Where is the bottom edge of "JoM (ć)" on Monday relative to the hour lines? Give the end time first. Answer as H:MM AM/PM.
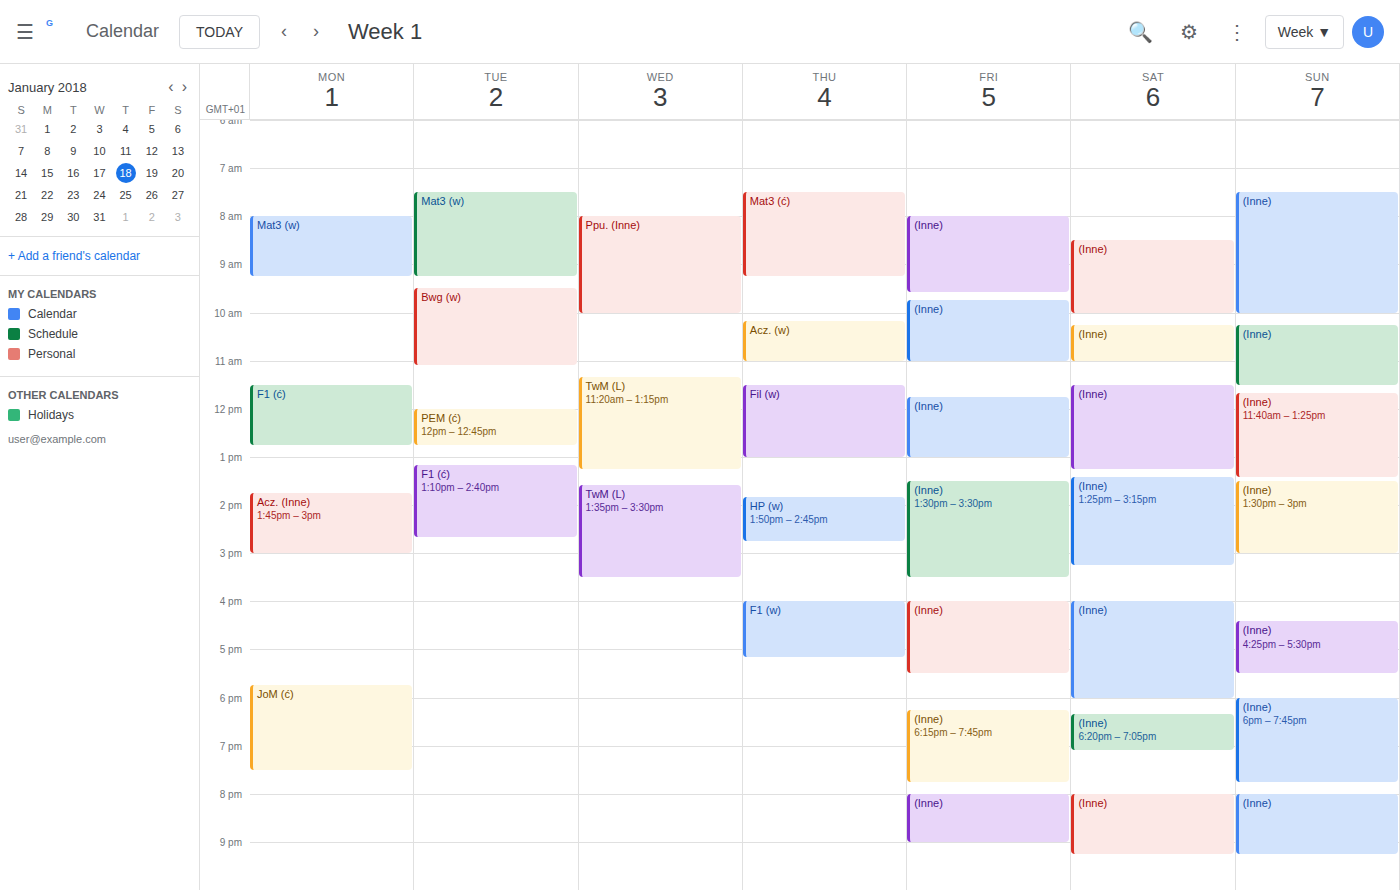
7:30 PM -- halfway between the 7 PM and 8 PM lines.